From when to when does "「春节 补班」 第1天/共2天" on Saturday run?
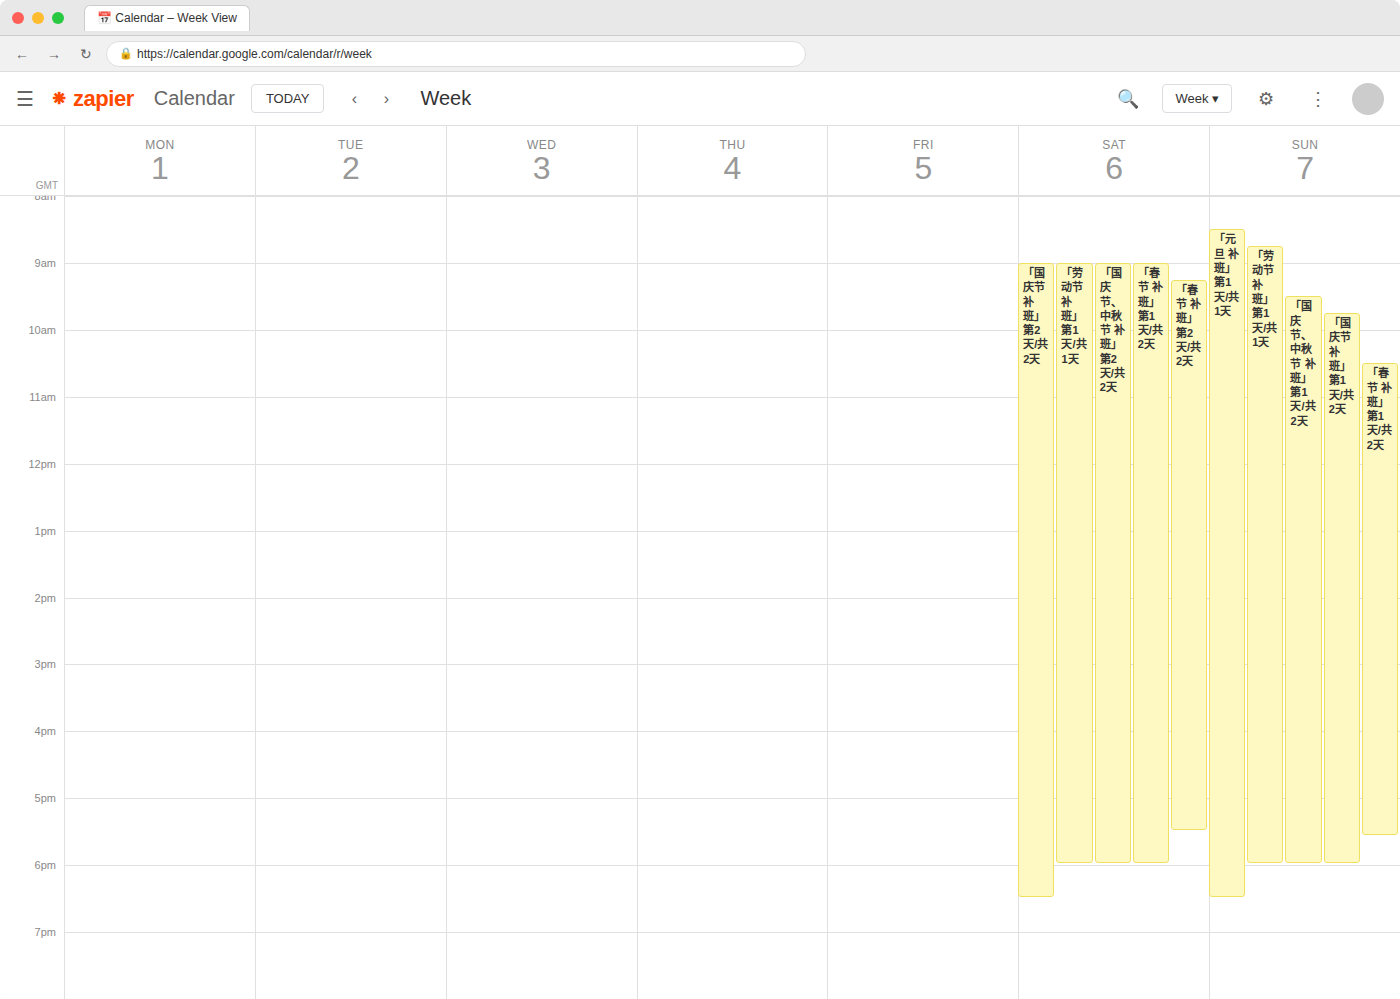
09:00 to 18:00